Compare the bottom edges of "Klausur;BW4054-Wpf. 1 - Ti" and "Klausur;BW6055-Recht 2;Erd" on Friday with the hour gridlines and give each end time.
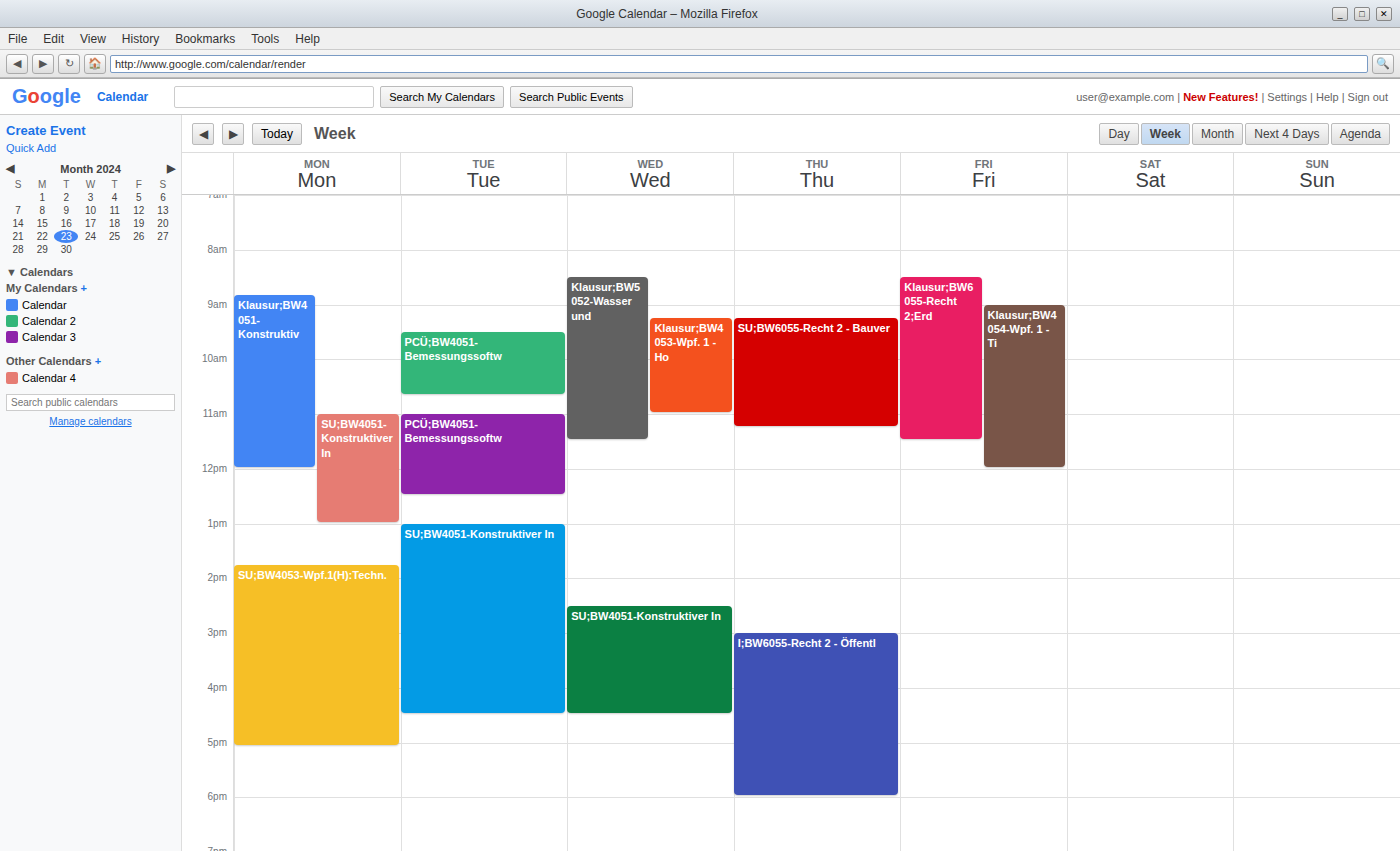
"Klausur;BW4054-Wpf. 1 - Ti": 12:00 PM, exactly on the 12 PM line. "Klausur;BW6055-Recht 2;Erd": 11:30 AM, halfway between the 11 AM and 12 PM lines.